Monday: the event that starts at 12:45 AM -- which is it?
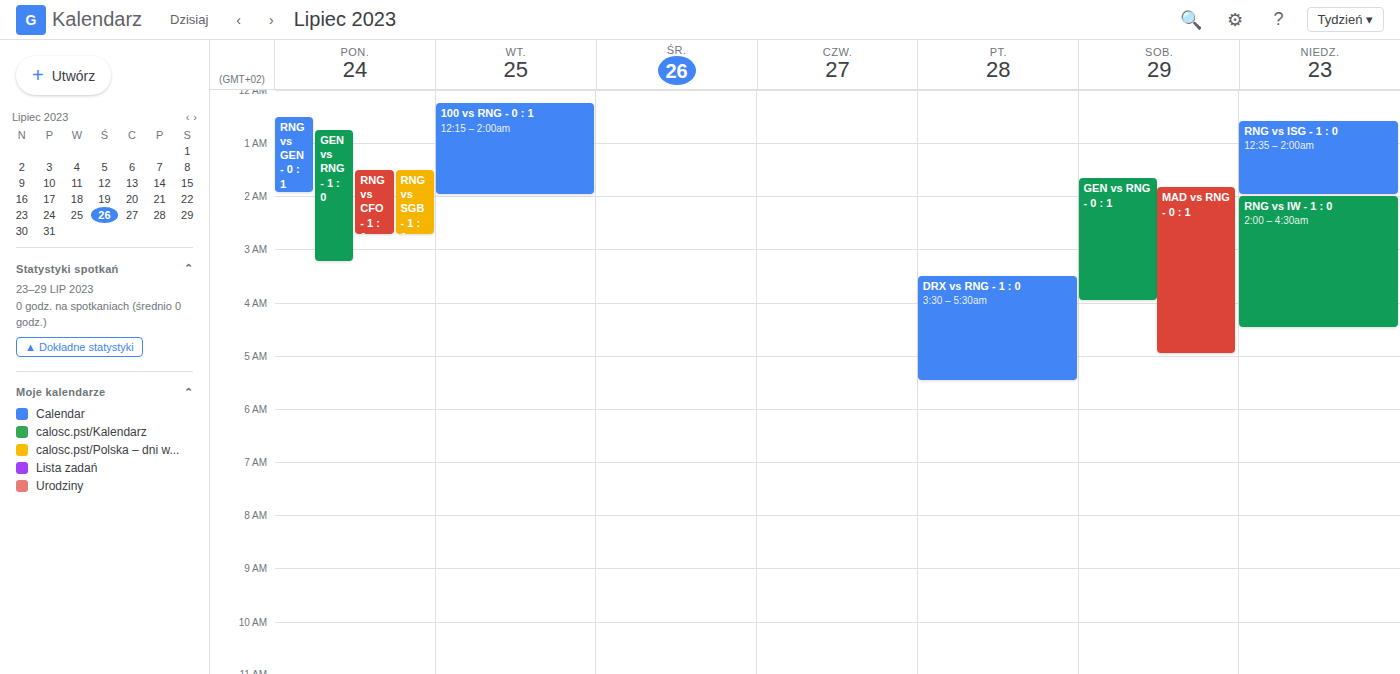
"GEN vs RNG - 1 : 0"